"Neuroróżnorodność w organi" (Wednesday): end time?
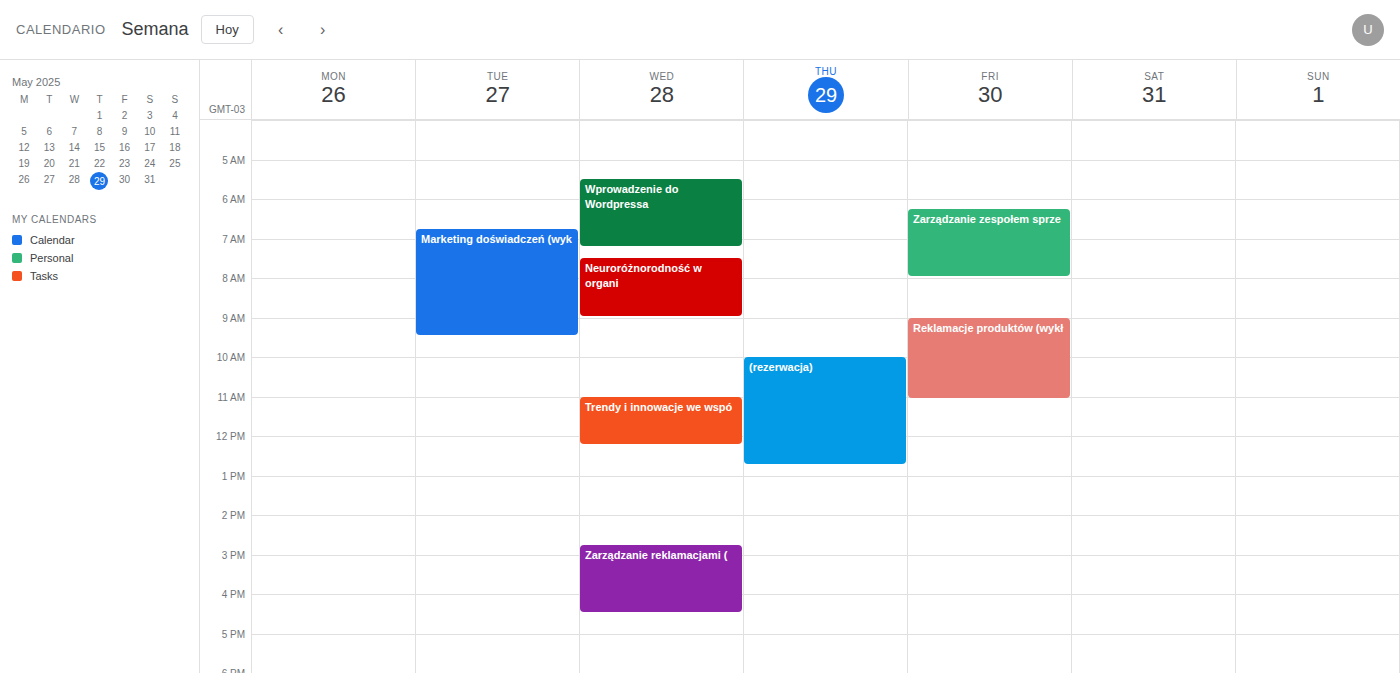
9:00 AM